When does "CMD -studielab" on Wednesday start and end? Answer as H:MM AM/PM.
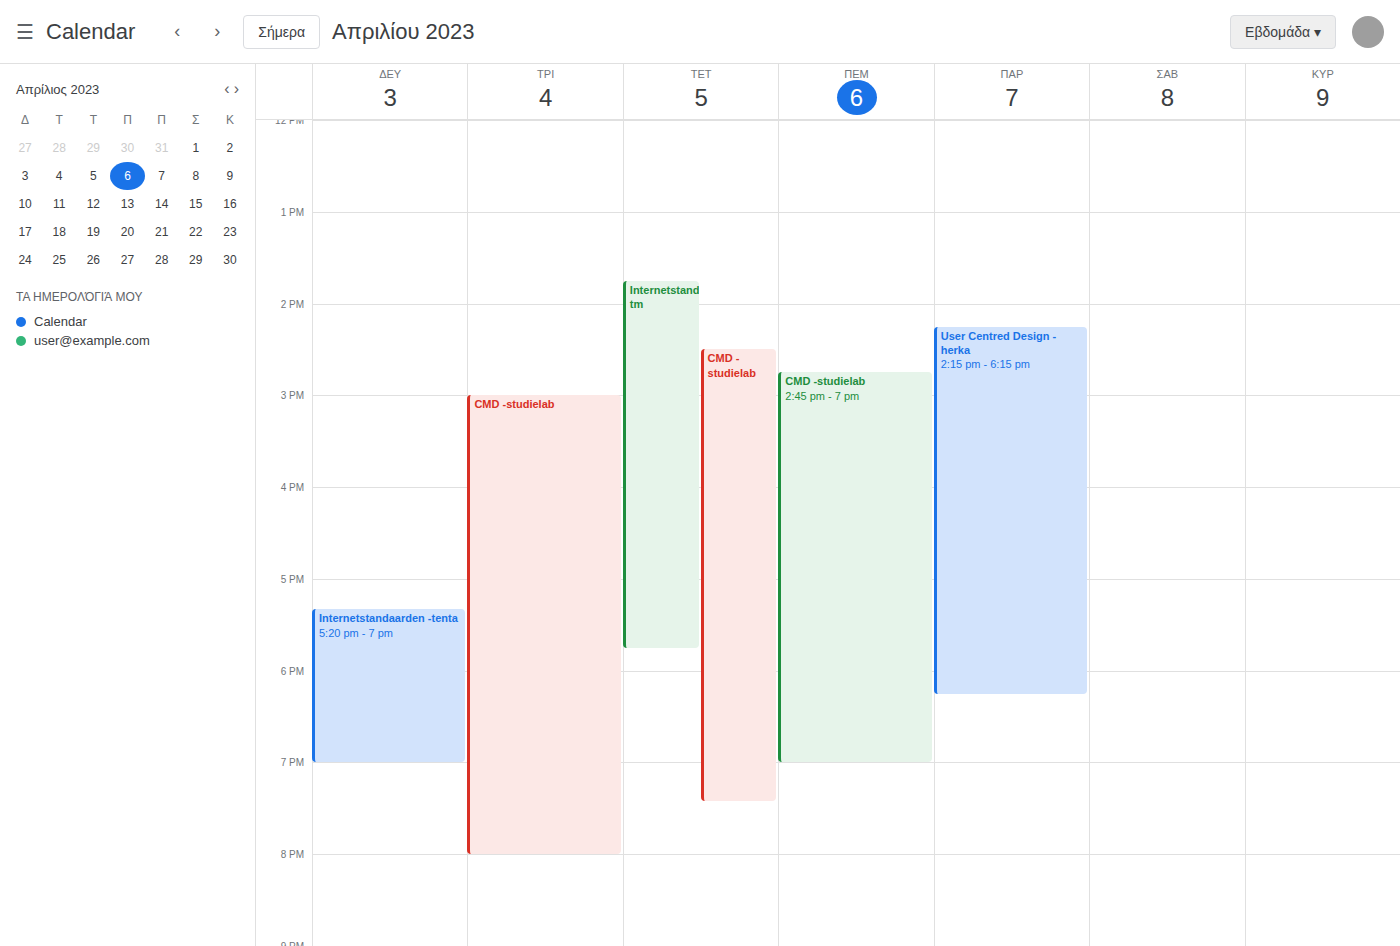
2:30 PM to 7:25 PM